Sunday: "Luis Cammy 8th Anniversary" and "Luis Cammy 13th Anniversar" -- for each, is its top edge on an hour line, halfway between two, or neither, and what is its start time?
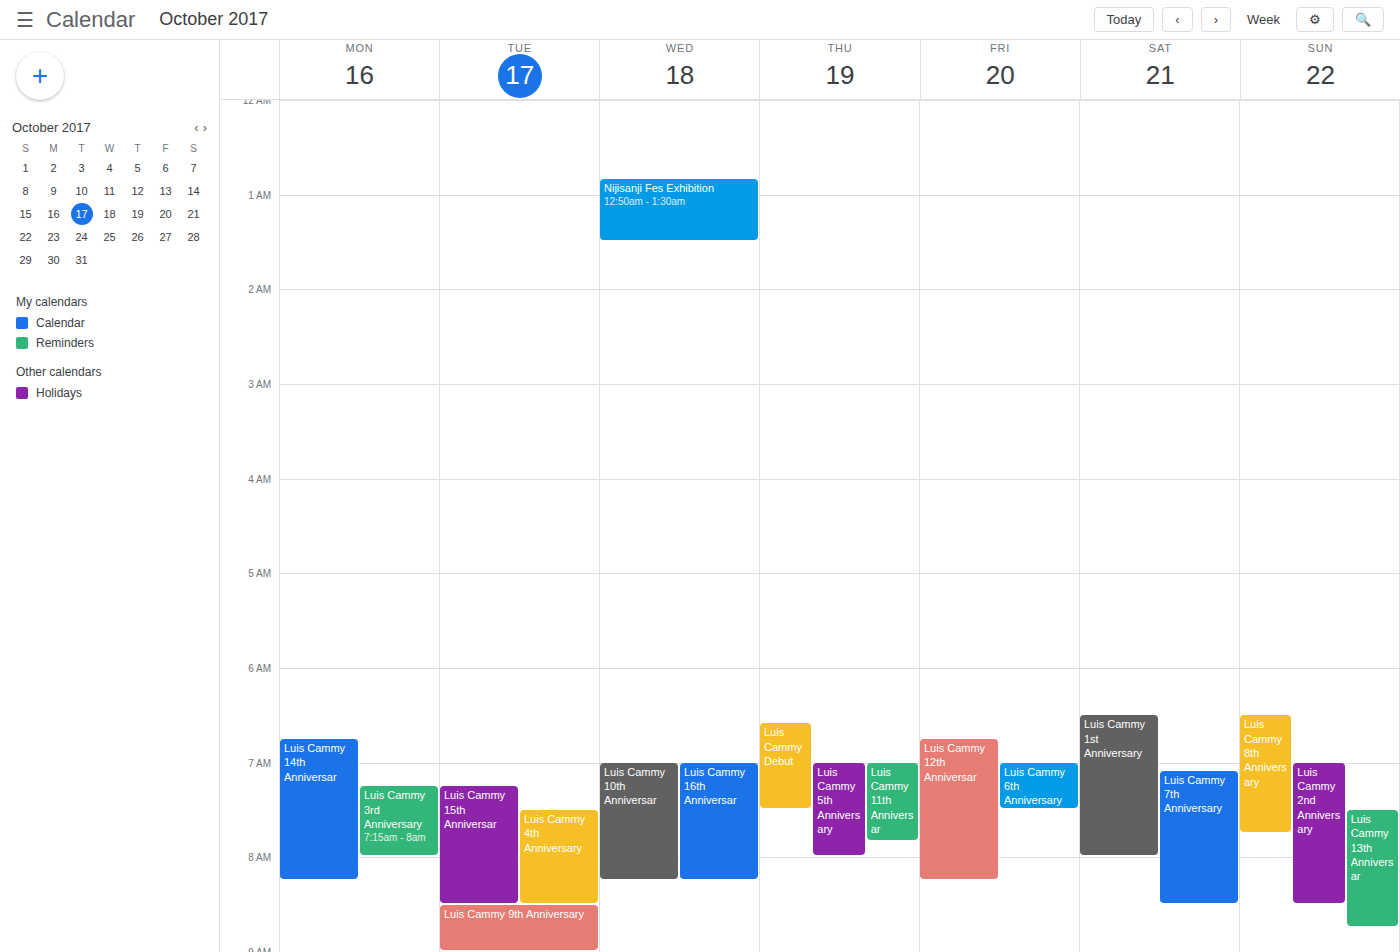
"Luis Cammy 8th Anniversary": 6:30 AM, halfway between the 6 AM and 7 AM lines. "Luis Cammy 13th Anniversar": 7:30 AM, halfway between the 7 AM and 8 AM lines.